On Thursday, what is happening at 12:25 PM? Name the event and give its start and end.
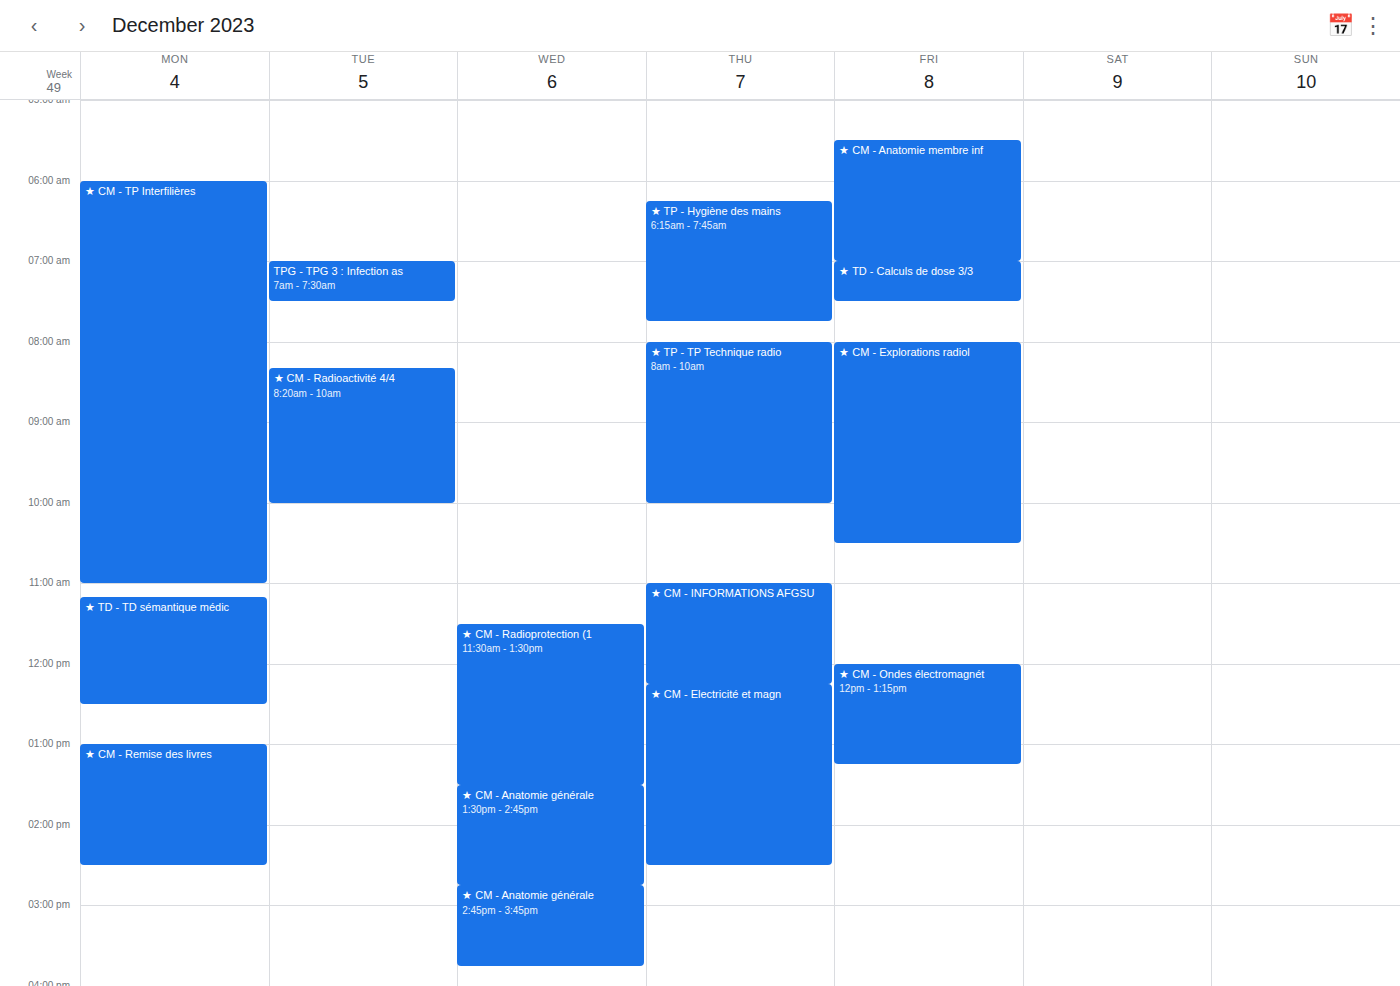
"★ CM - Electricité et magn", 12:15 PM to 2:30 PM